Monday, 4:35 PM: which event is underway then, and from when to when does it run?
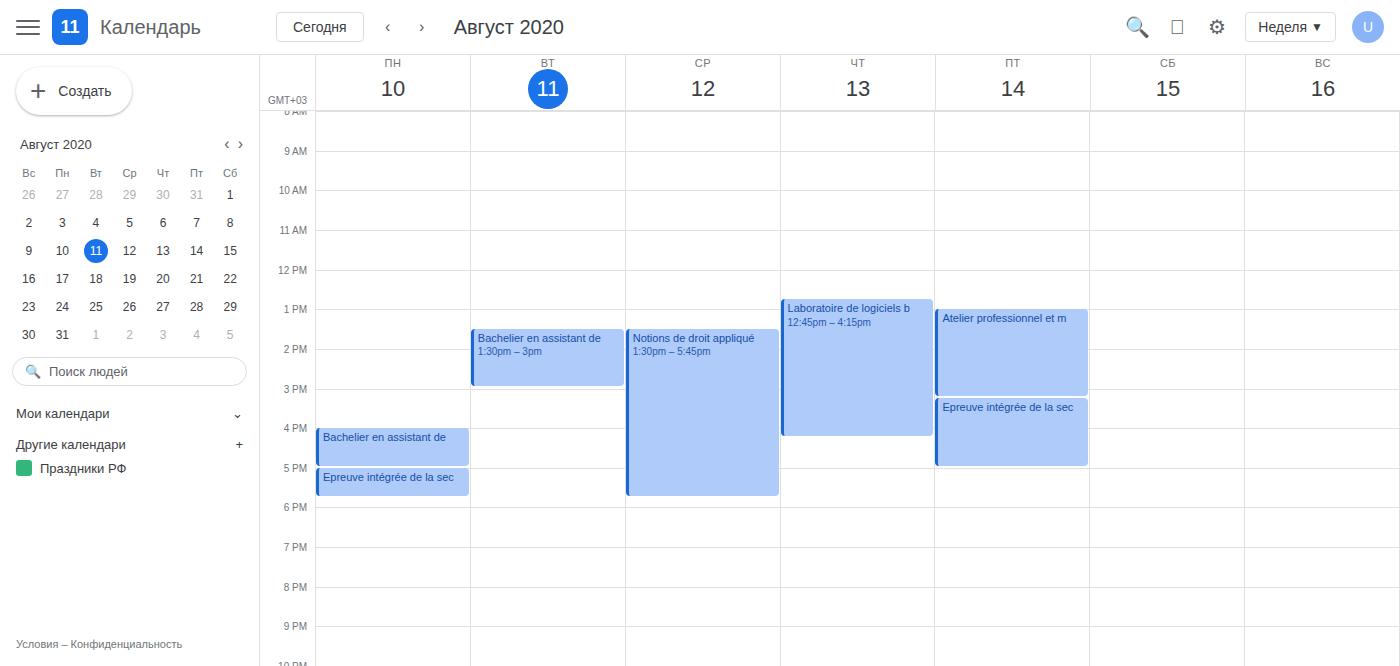
"Bachelier en assistant de", 4:00 PM to 5:00 PM